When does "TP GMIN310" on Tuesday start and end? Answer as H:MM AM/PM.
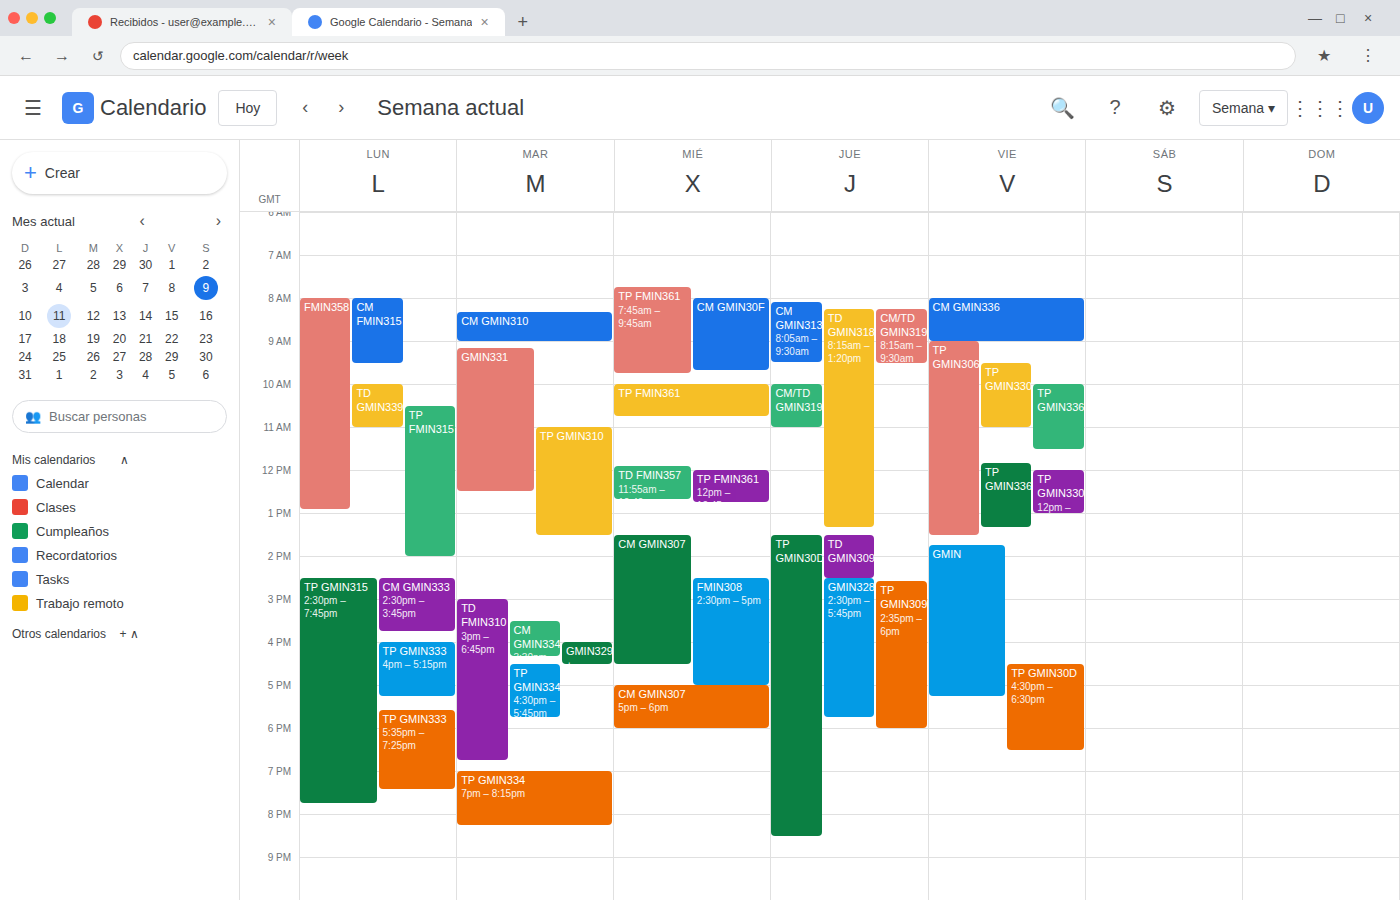
11:00 AM to 1:30 PM